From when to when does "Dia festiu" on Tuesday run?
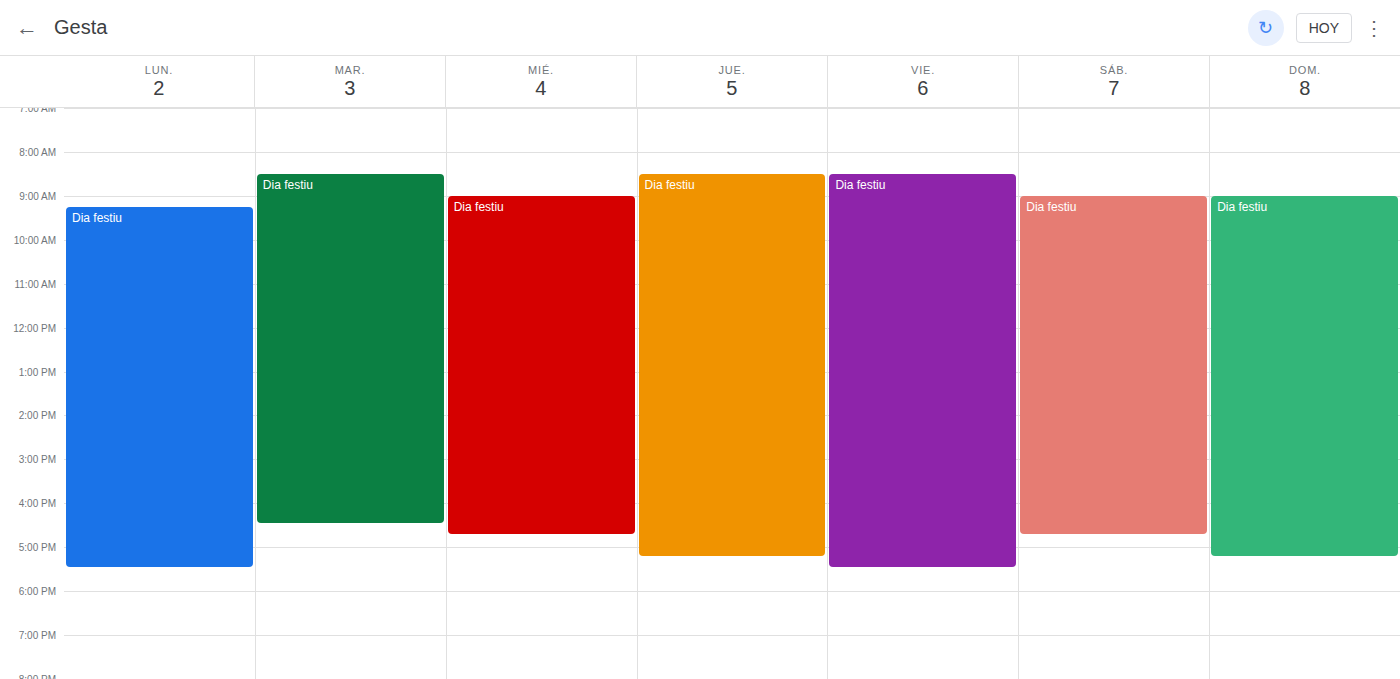
8:30 AM to 4:30 PM